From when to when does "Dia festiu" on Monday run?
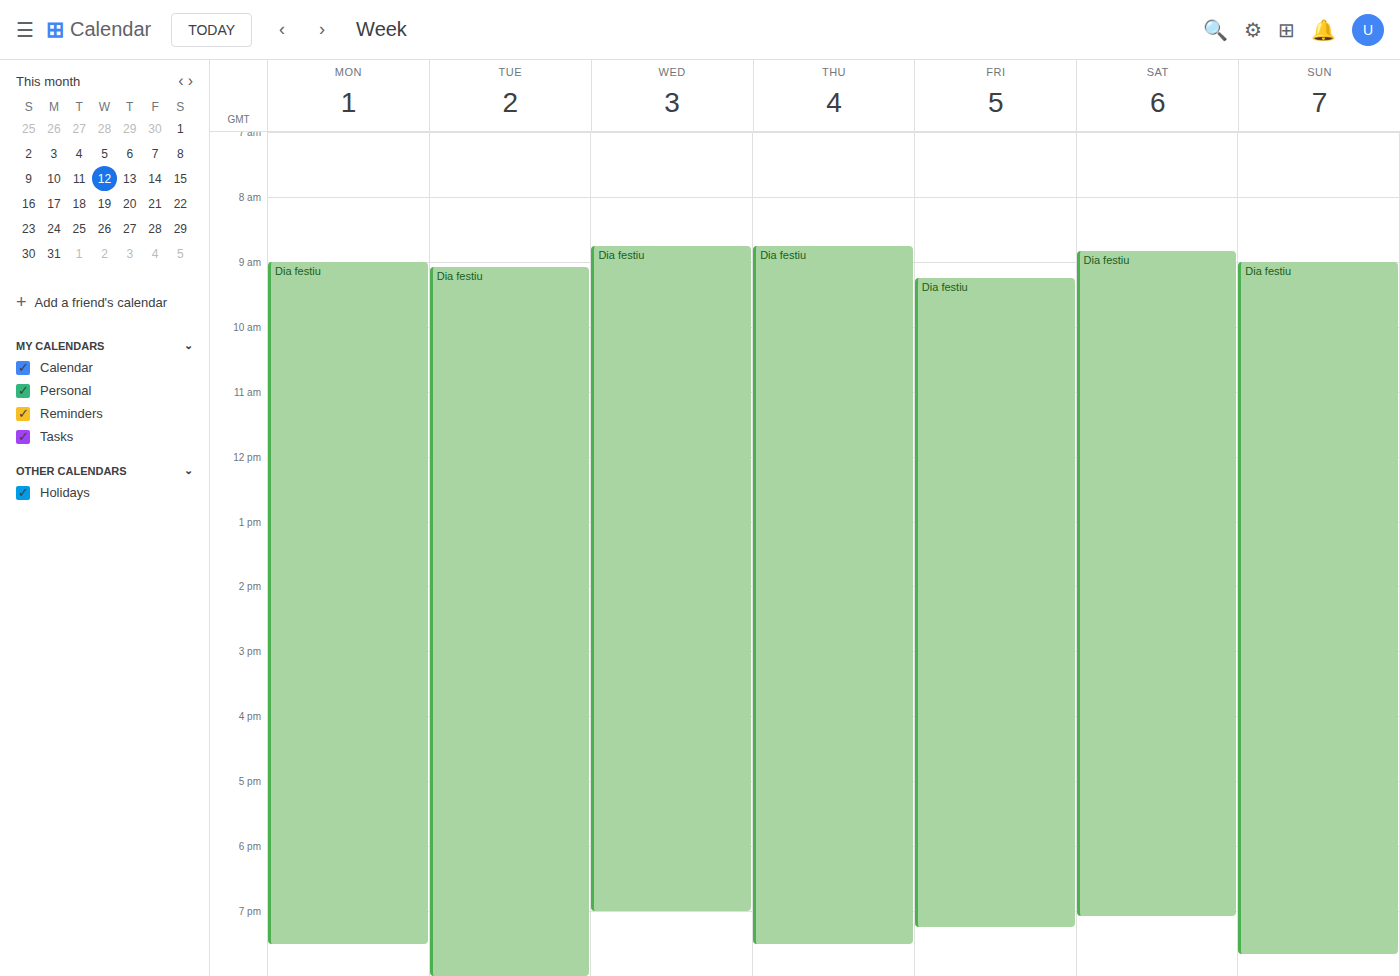
9:00 AM to 7:30 PM